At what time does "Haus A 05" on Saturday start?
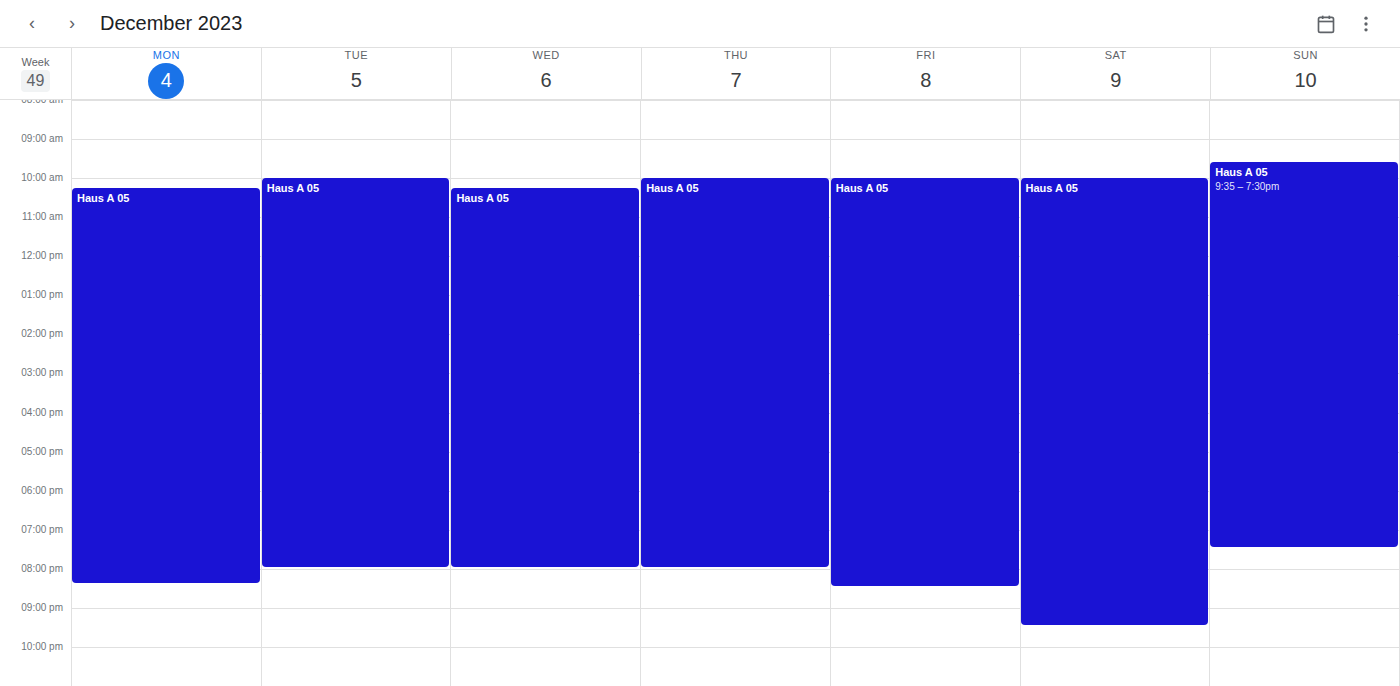
10:00 AM